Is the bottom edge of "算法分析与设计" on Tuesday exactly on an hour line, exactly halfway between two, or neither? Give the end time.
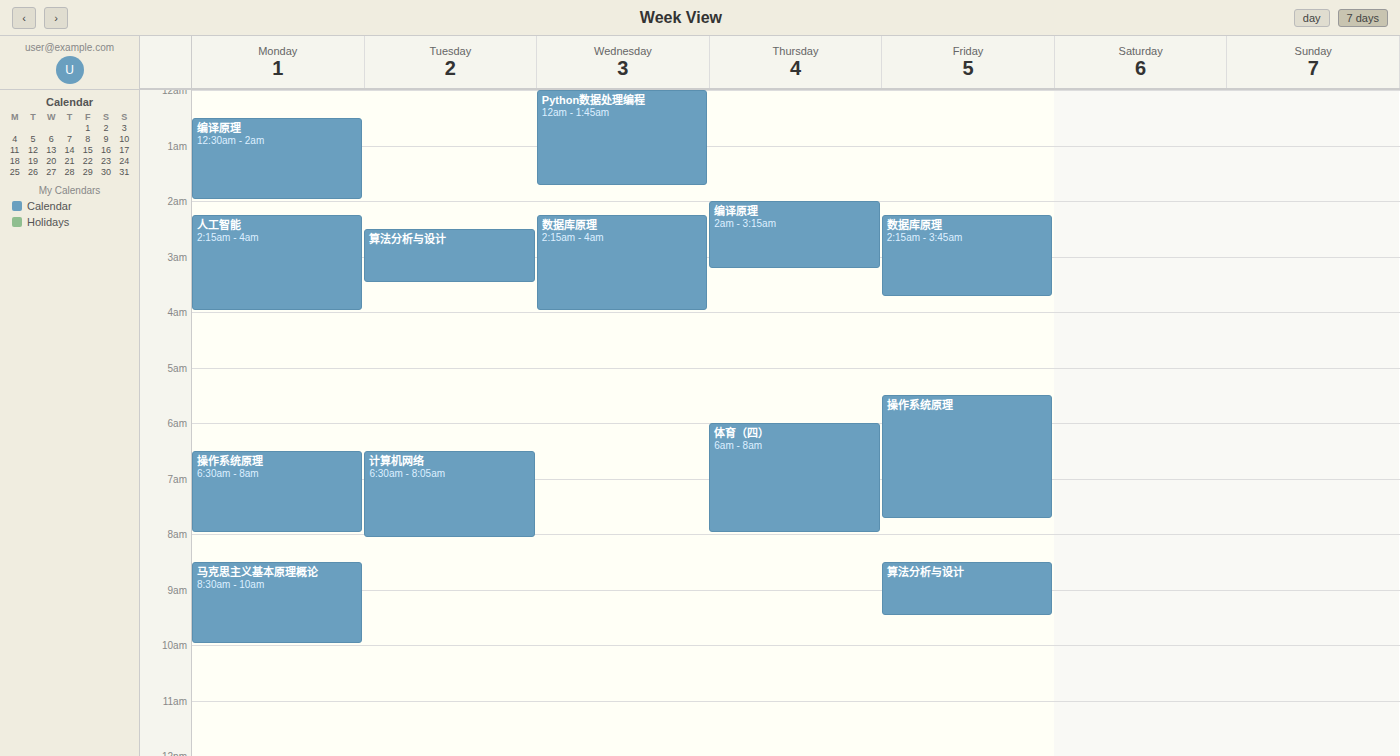
3:30 AM -- halfway between the 3 AM and 4 AM lines.